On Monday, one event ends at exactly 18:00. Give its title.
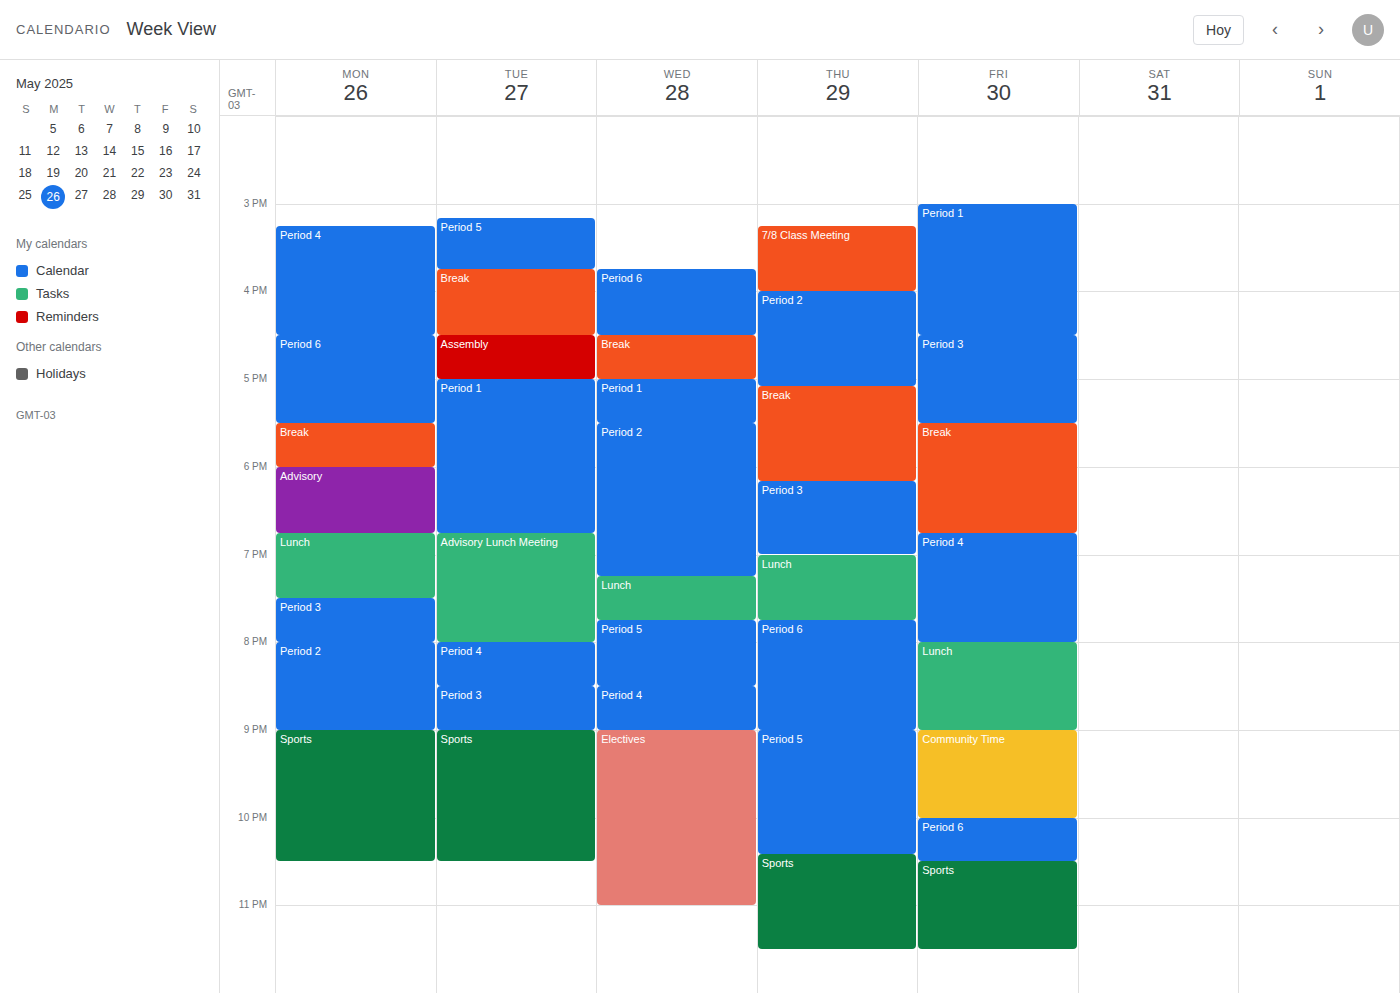
"Break"